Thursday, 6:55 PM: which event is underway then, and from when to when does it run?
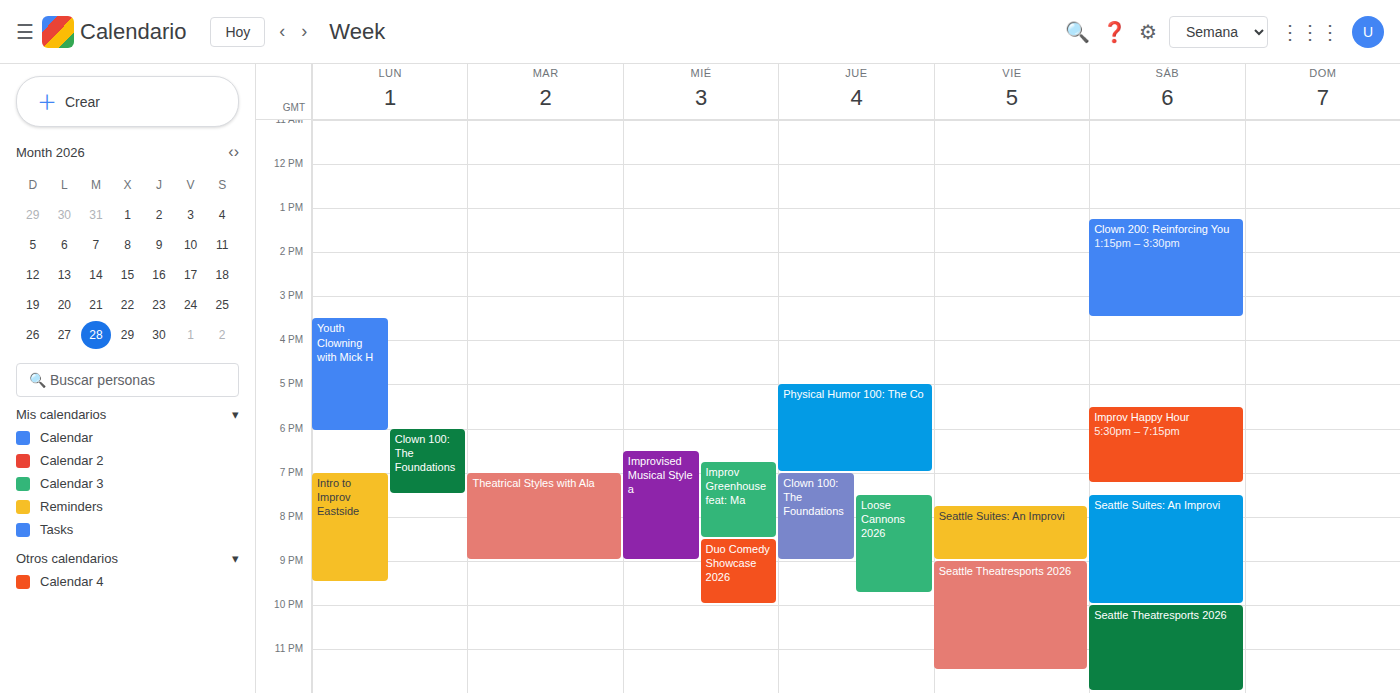
"Physical Humor 100: The Co", 5:00 PM to 7:00 PM